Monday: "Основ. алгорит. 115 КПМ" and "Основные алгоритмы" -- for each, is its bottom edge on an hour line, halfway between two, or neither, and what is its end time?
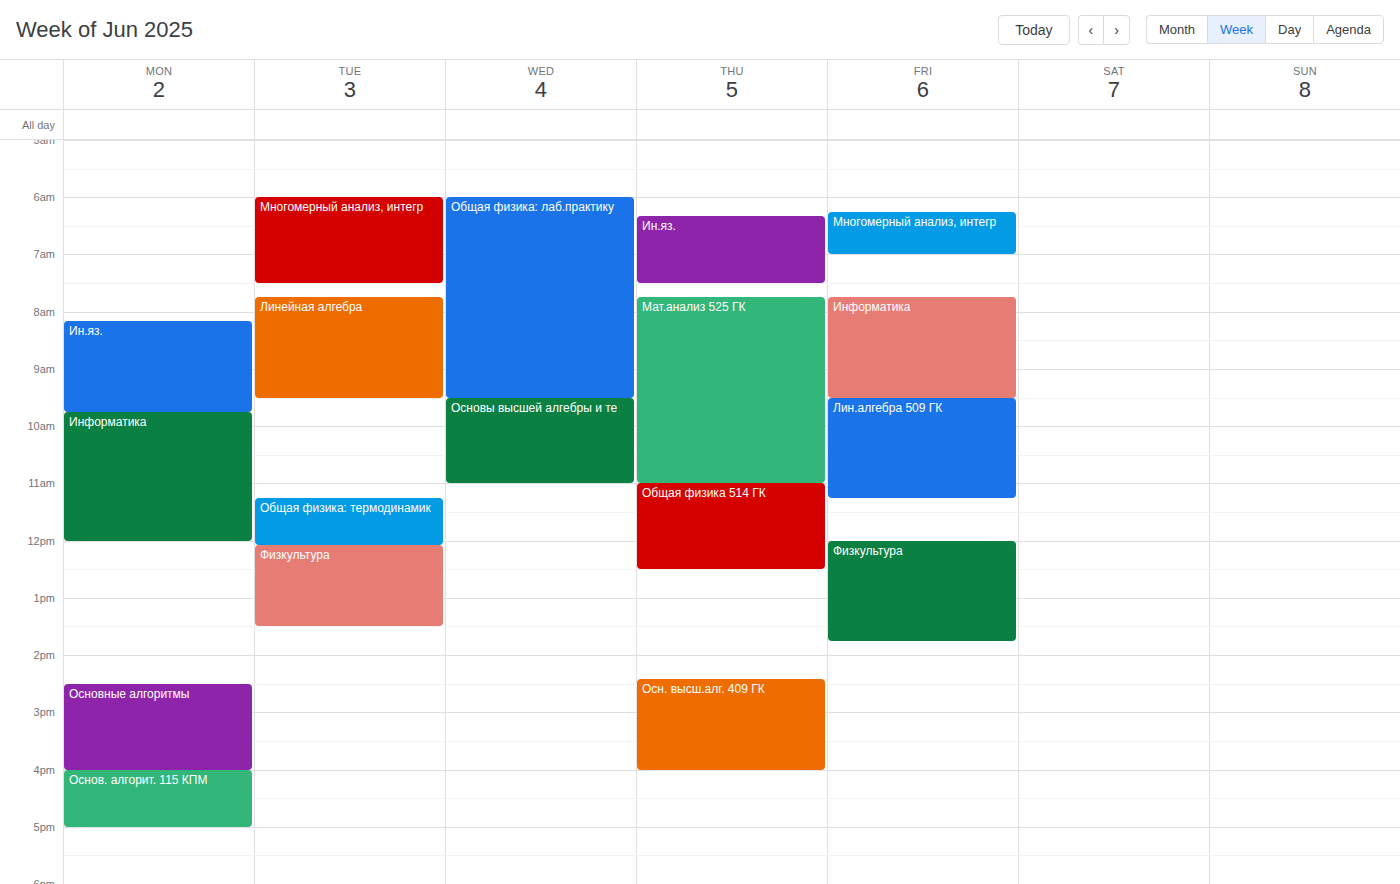
"Основ. алгорит. 115 КПМ": 5:00 PM, exactly on the 5 PM line. "Основные алгоритмы": 4:00 PM, exactly on the 4 PM line.